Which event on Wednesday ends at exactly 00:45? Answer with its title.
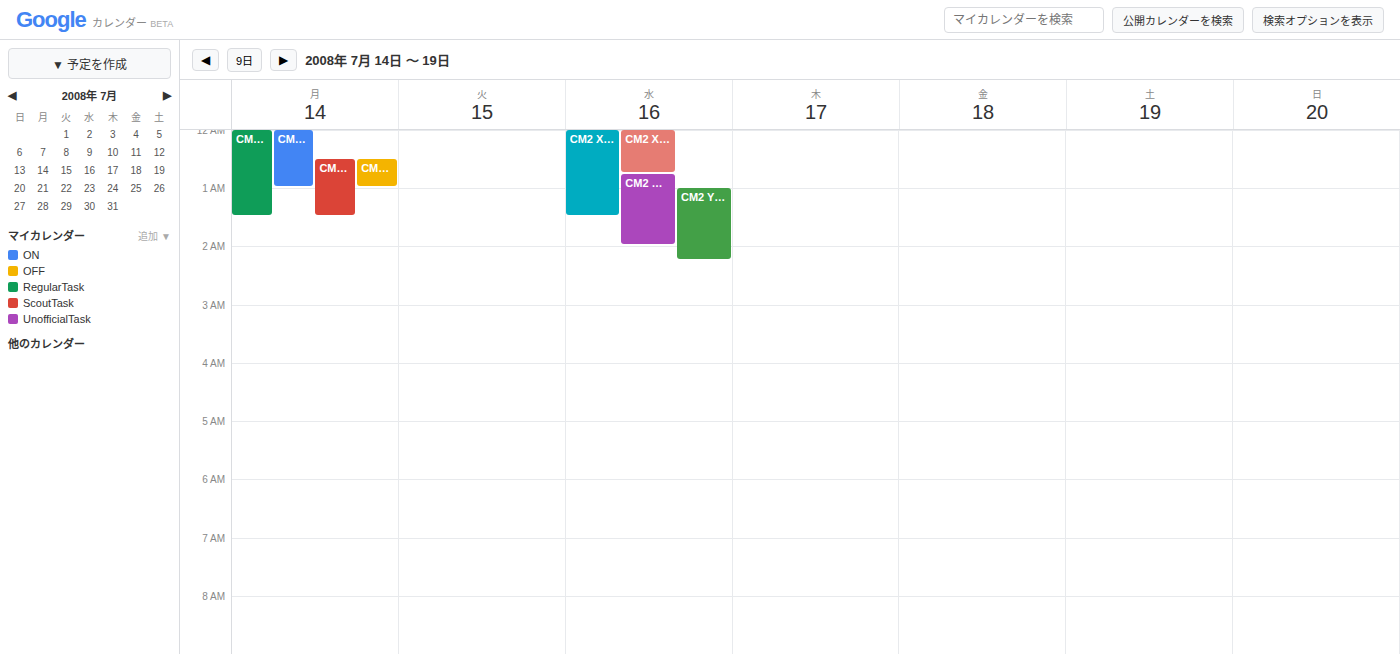
"CM2 X4 deadline"